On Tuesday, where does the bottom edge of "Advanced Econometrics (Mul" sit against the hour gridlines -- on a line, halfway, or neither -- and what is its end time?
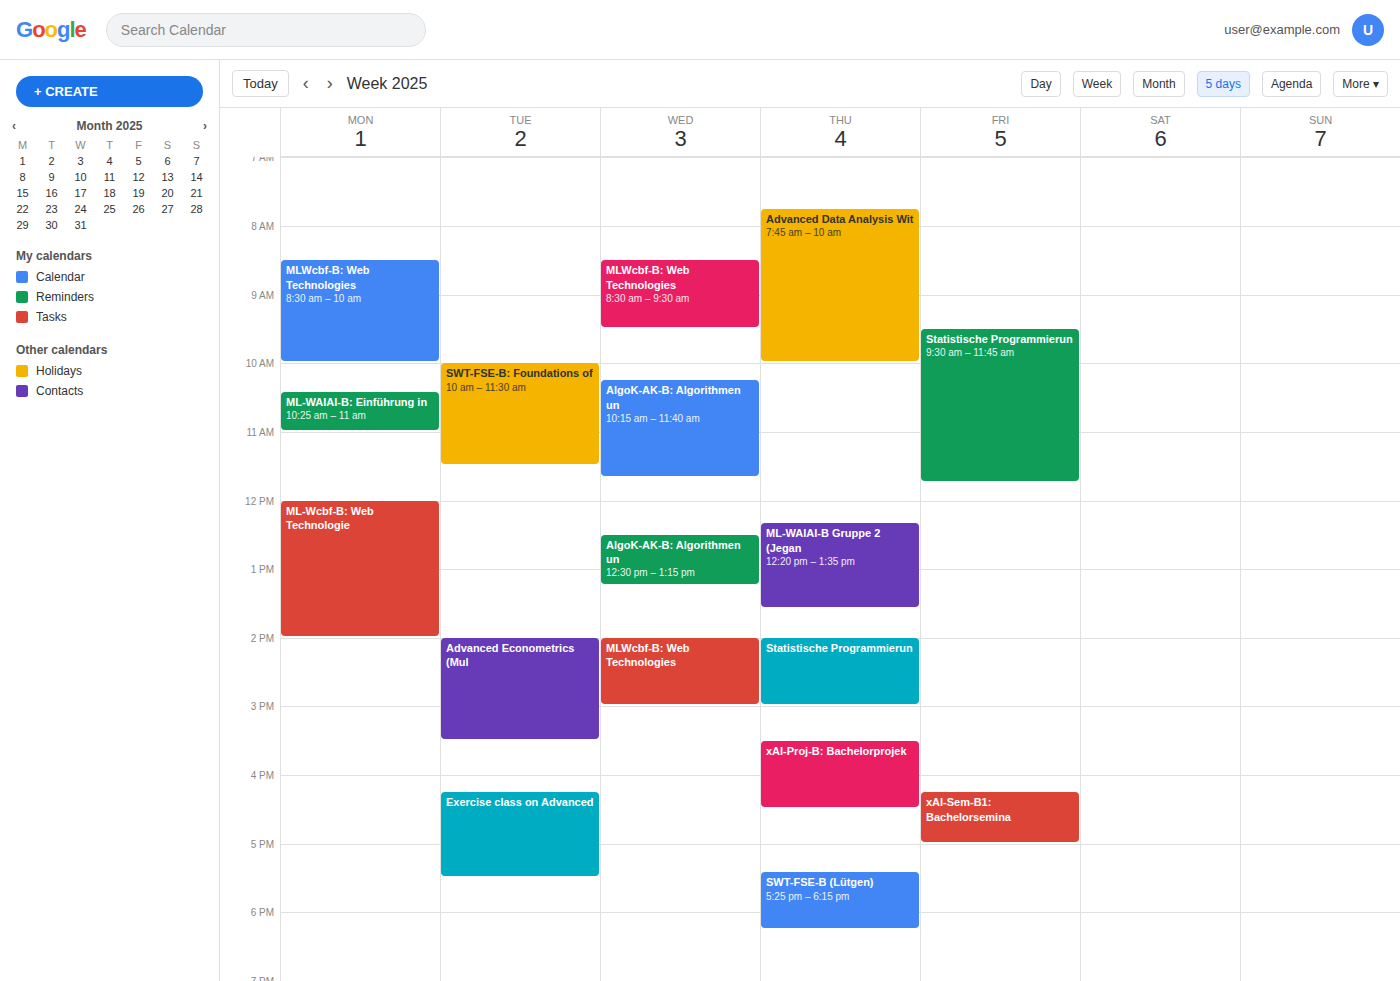
3:30 PM -- halfway between the 3 PM and 4 PM lines.